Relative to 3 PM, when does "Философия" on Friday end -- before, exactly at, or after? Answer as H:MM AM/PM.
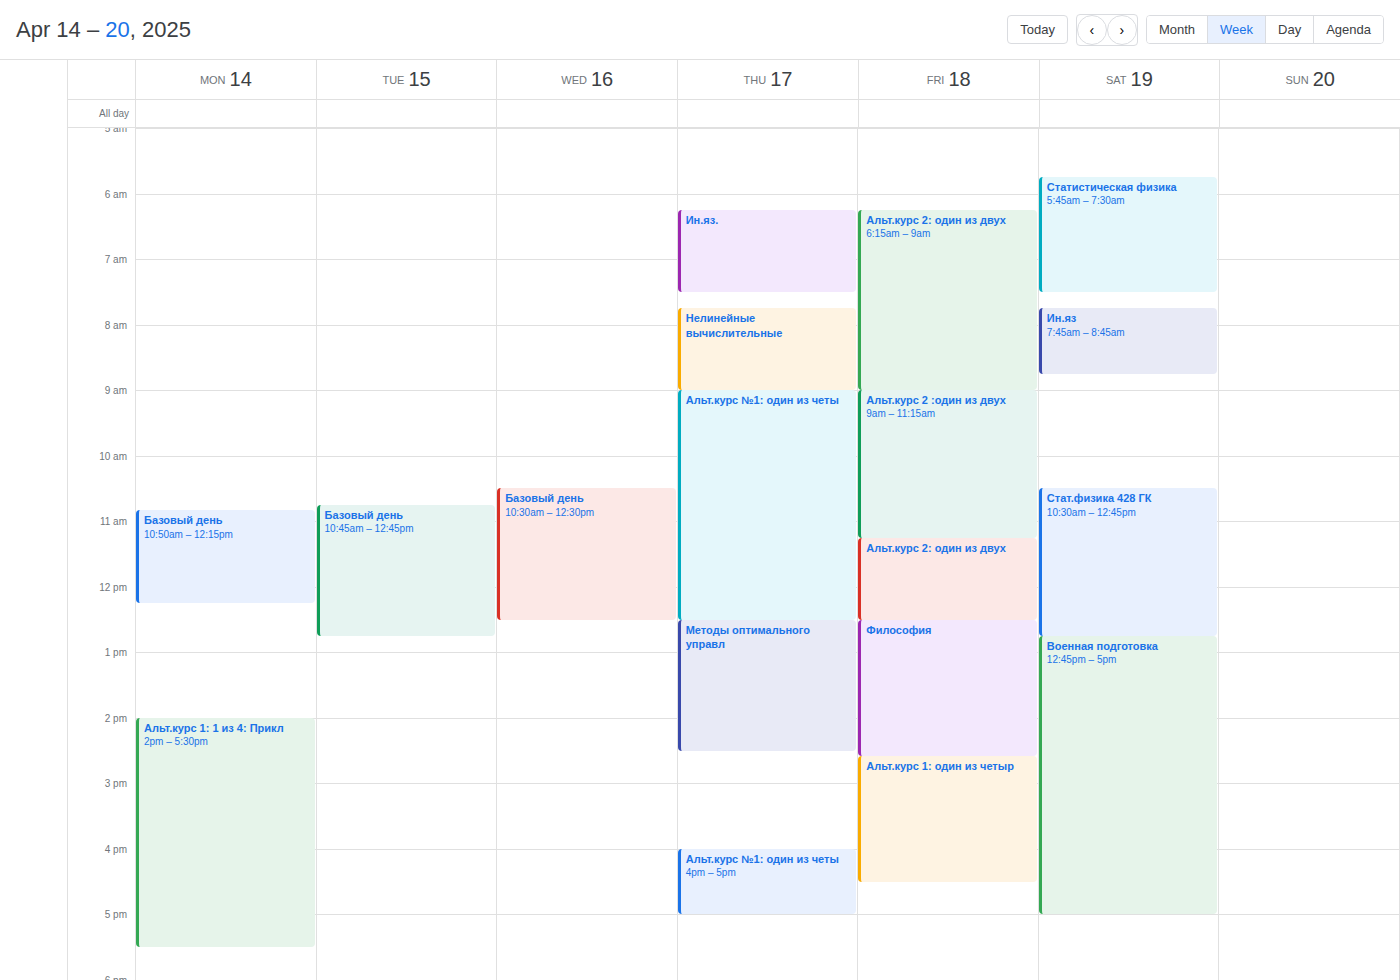
2:35 PM -- before 3 PM, 25 minutes above the 3 PM line.